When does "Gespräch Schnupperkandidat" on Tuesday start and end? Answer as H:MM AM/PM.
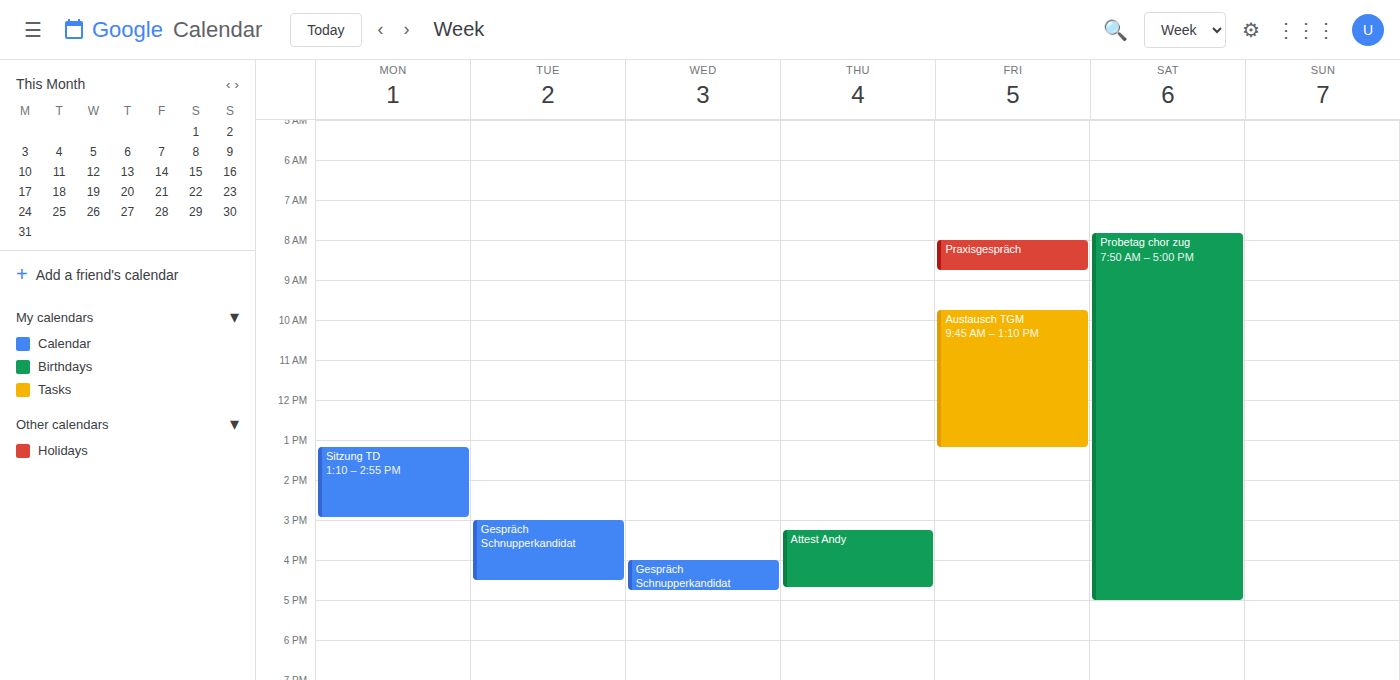
3:00 PM to 4:30 PM